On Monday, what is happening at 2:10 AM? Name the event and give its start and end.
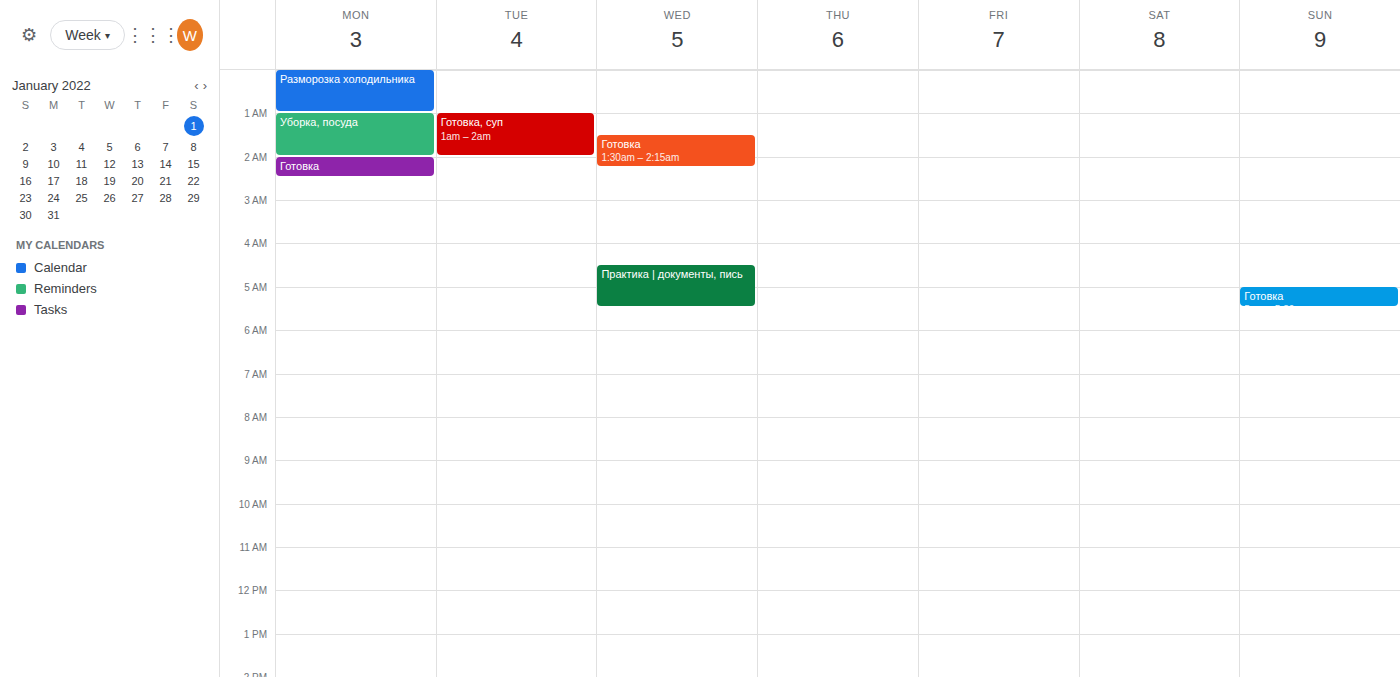
"Готовка", 2:00 AM to 2:30 AM